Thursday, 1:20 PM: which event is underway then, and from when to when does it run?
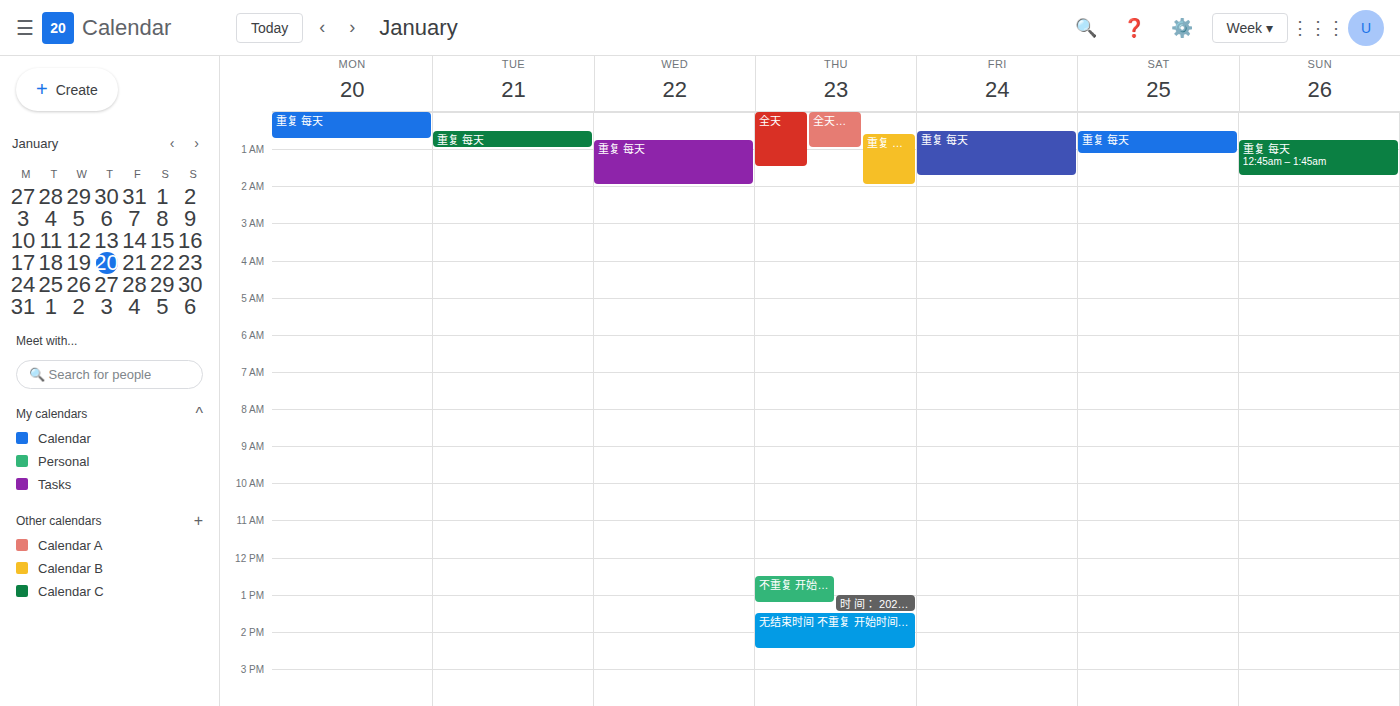
"时 间： 2021年冬月十三 到 2", 1:00 PM to 1:30 PM